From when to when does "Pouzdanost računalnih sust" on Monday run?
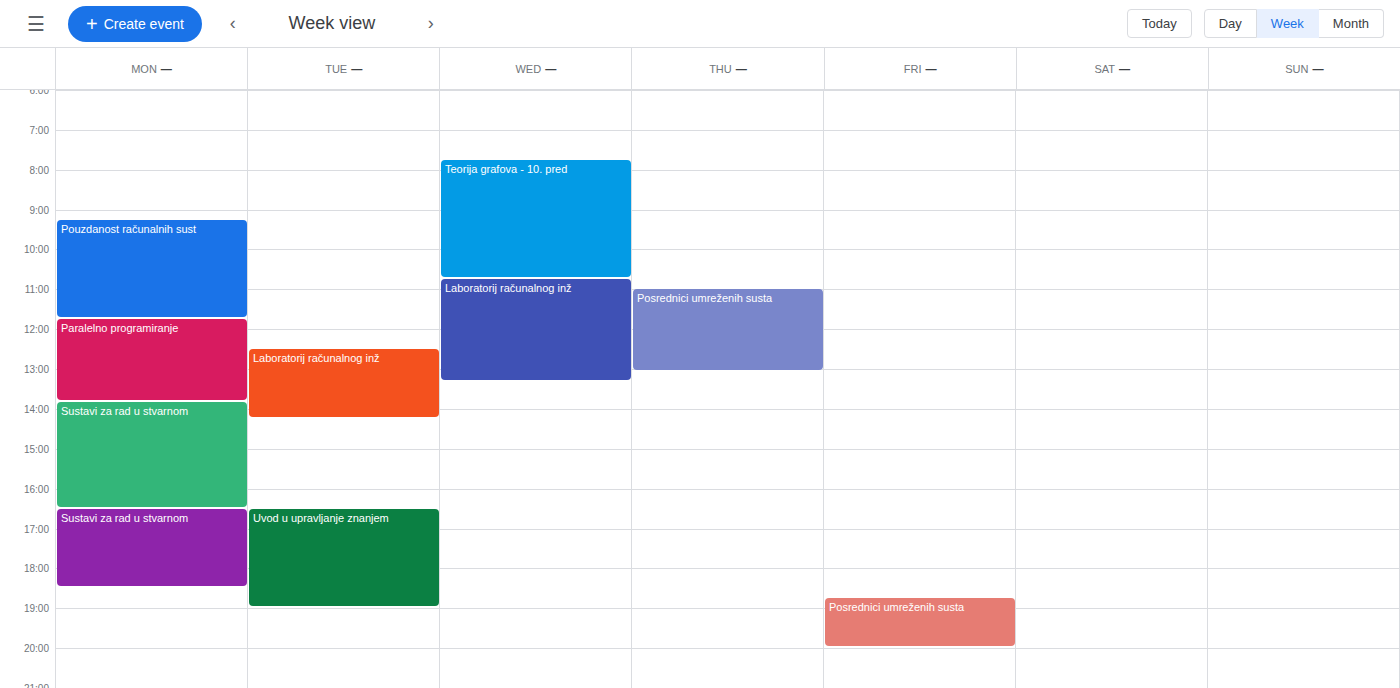
9:15 AM to 11:45 AM